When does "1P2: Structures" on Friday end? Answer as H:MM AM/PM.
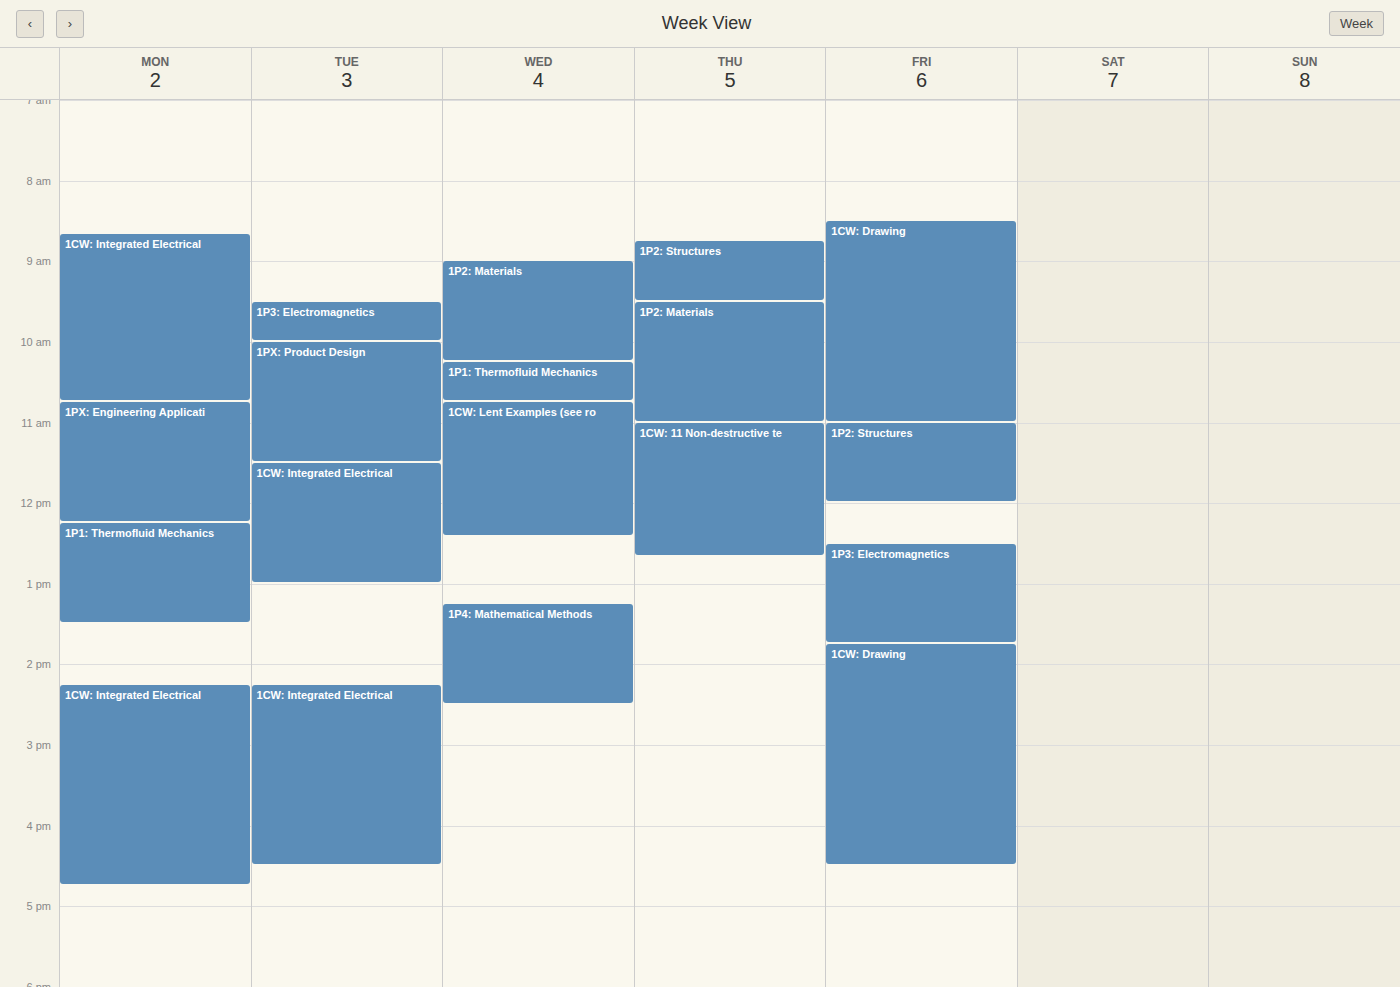
12:00 PM